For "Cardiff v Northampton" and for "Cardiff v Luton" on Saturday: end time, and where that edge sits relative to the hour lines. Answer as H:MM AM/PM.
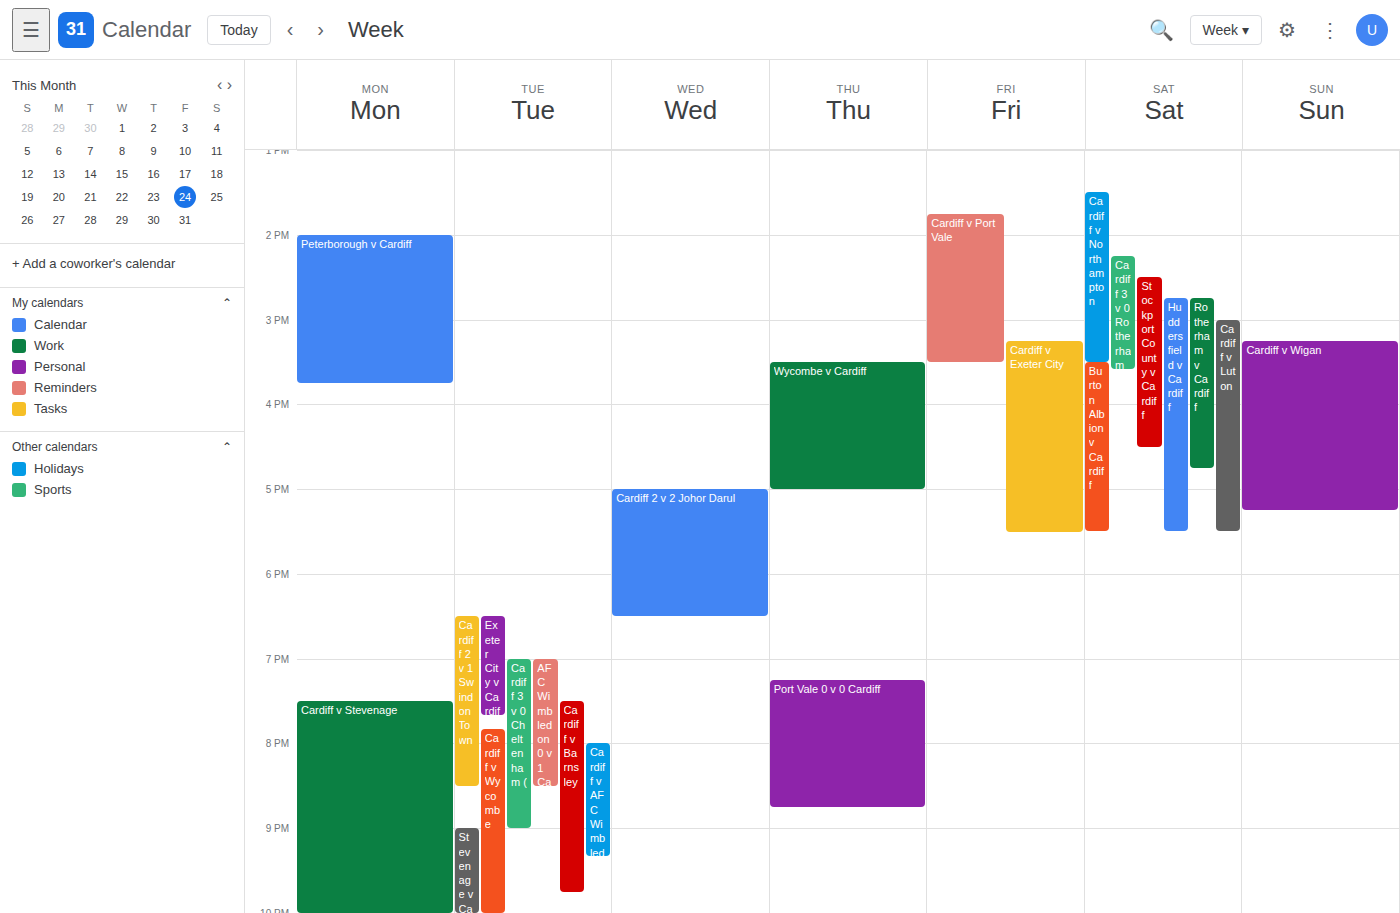
"Cardiff v Northampton": 3:30 PM, halfway between the 3 PM and 4 PM lines. "Cardiff v Luton": 5:30 PM, halfway between the 5 PM and 6 PM lines.